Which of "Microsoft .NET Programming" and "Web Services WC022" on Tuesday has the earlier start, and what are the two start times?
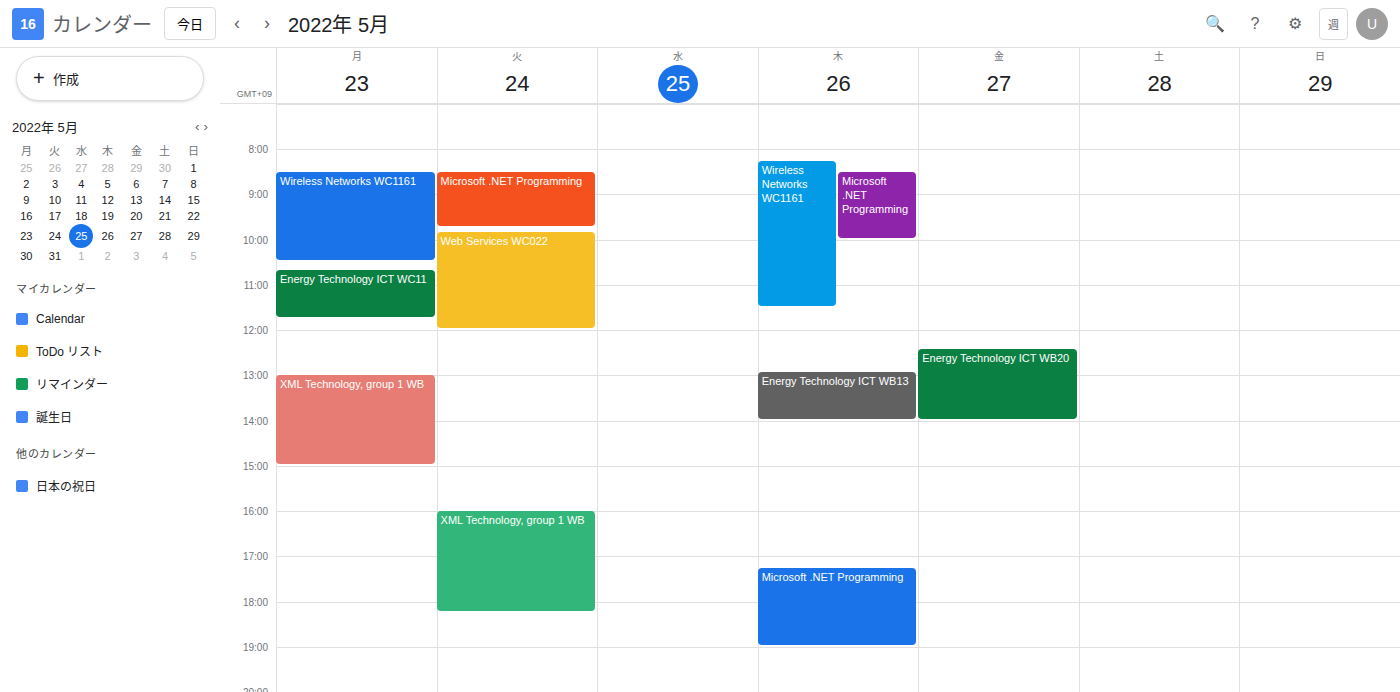
"Microsoft .NET Programming" 8:30 AM; "Web Services WC022" 9:50 AM.